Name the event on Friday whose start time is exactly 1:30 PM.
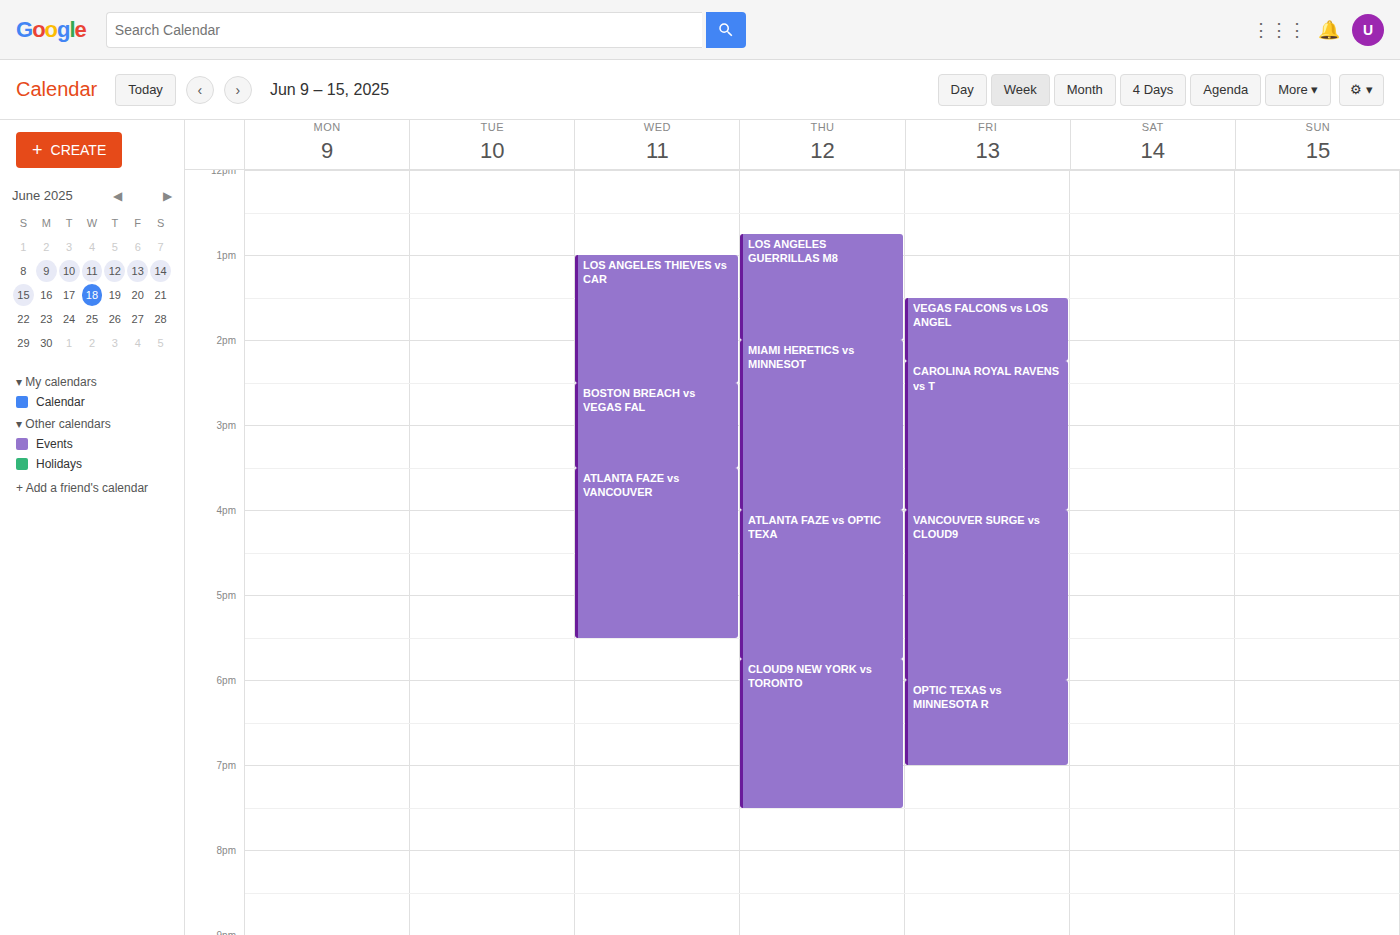
"VEGAS FALCONS vs LOS ANGEL"